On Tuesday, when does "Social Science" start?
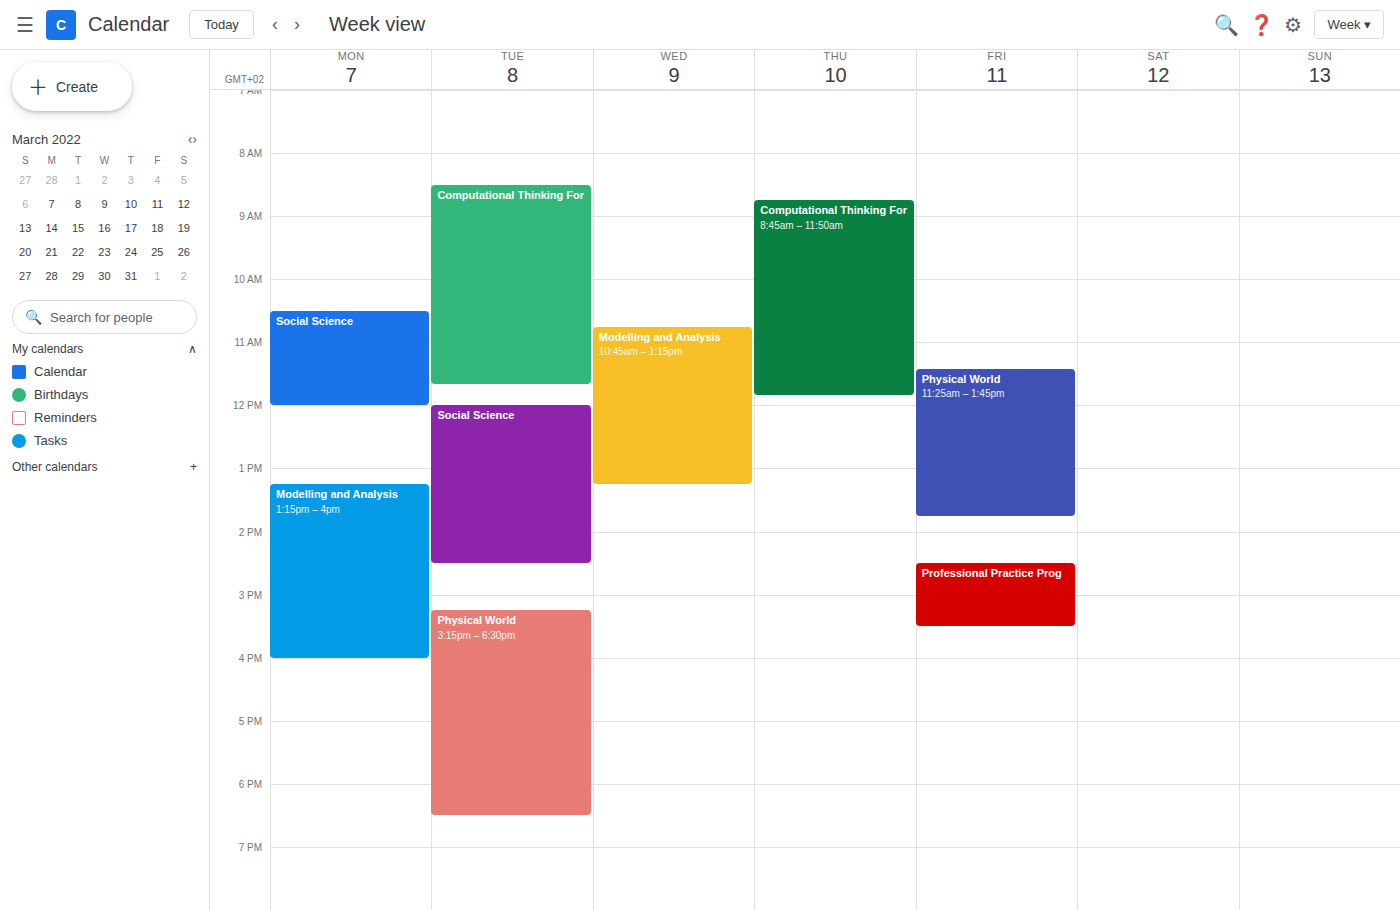
12:00 PM